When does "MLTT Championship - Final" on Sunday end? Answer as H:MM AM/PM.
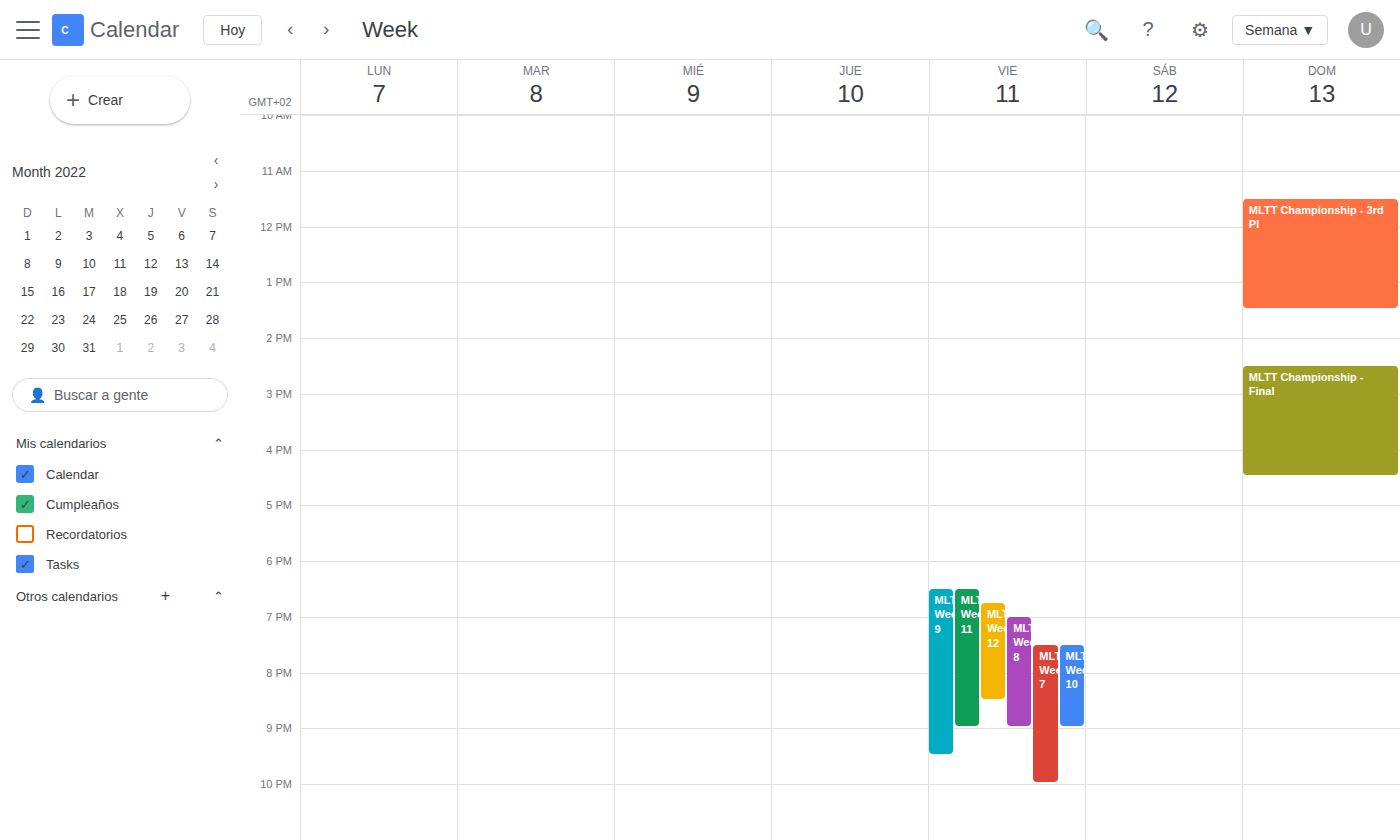
4:30 PM